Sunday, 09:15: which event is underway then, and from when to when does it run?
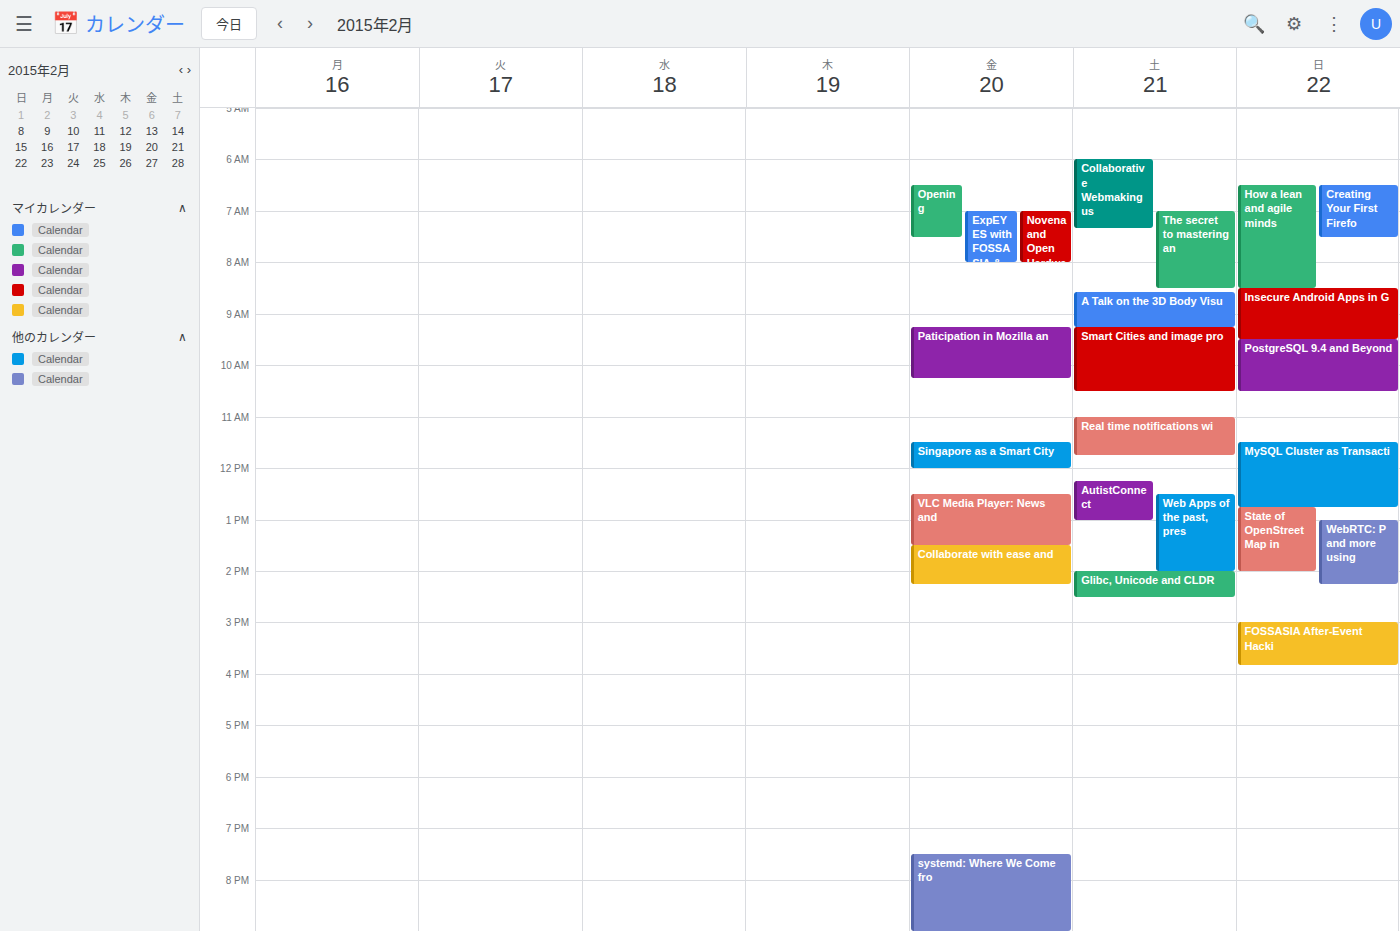
"Insecure Android Apps in G", 08:30 to 09:30